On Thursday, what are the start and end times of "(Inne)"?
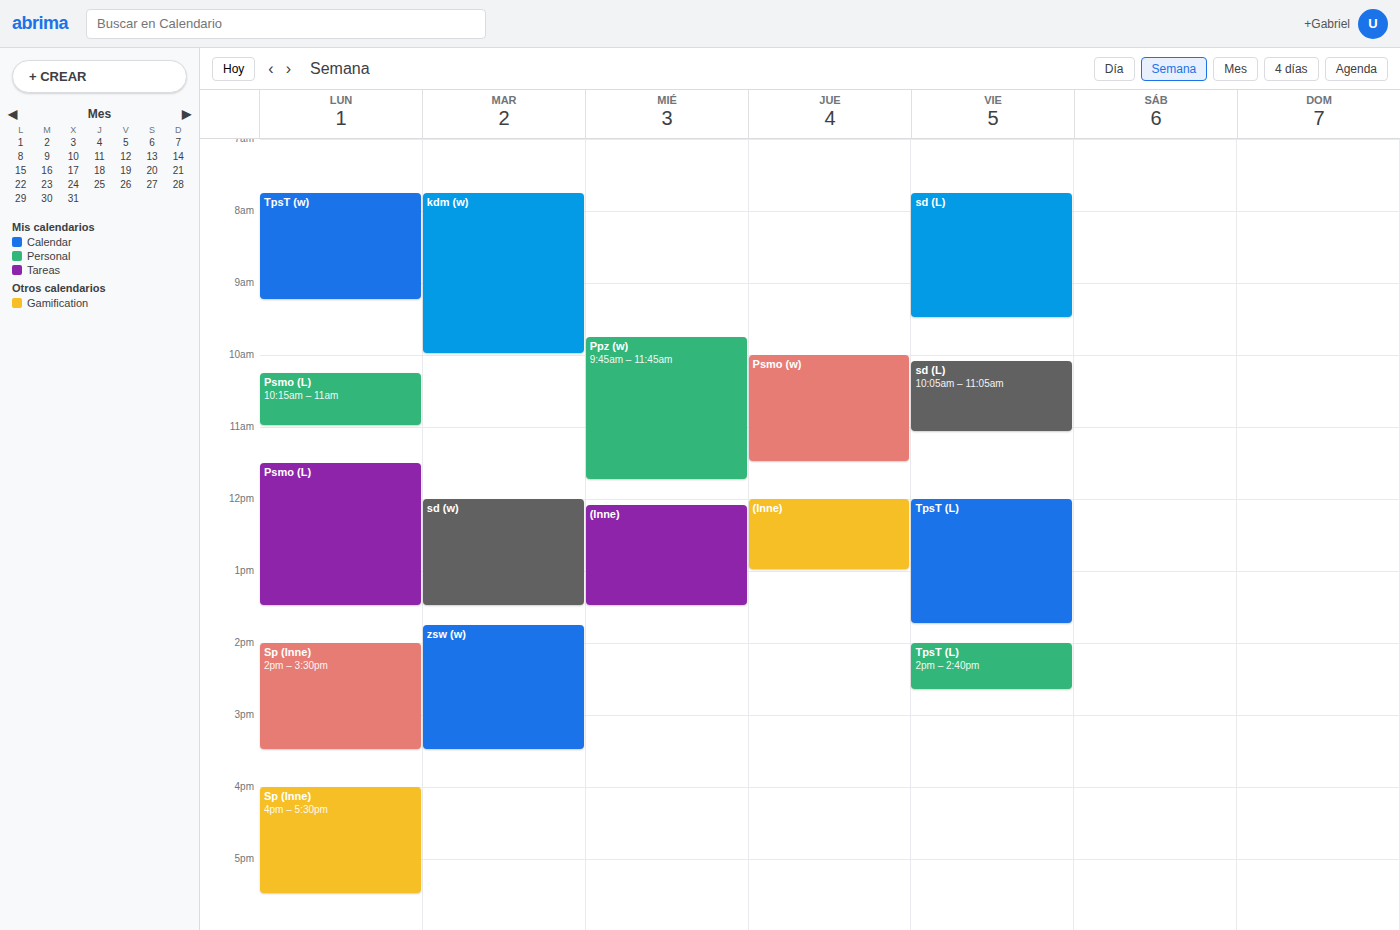
12:00 PM to 1:00 PM